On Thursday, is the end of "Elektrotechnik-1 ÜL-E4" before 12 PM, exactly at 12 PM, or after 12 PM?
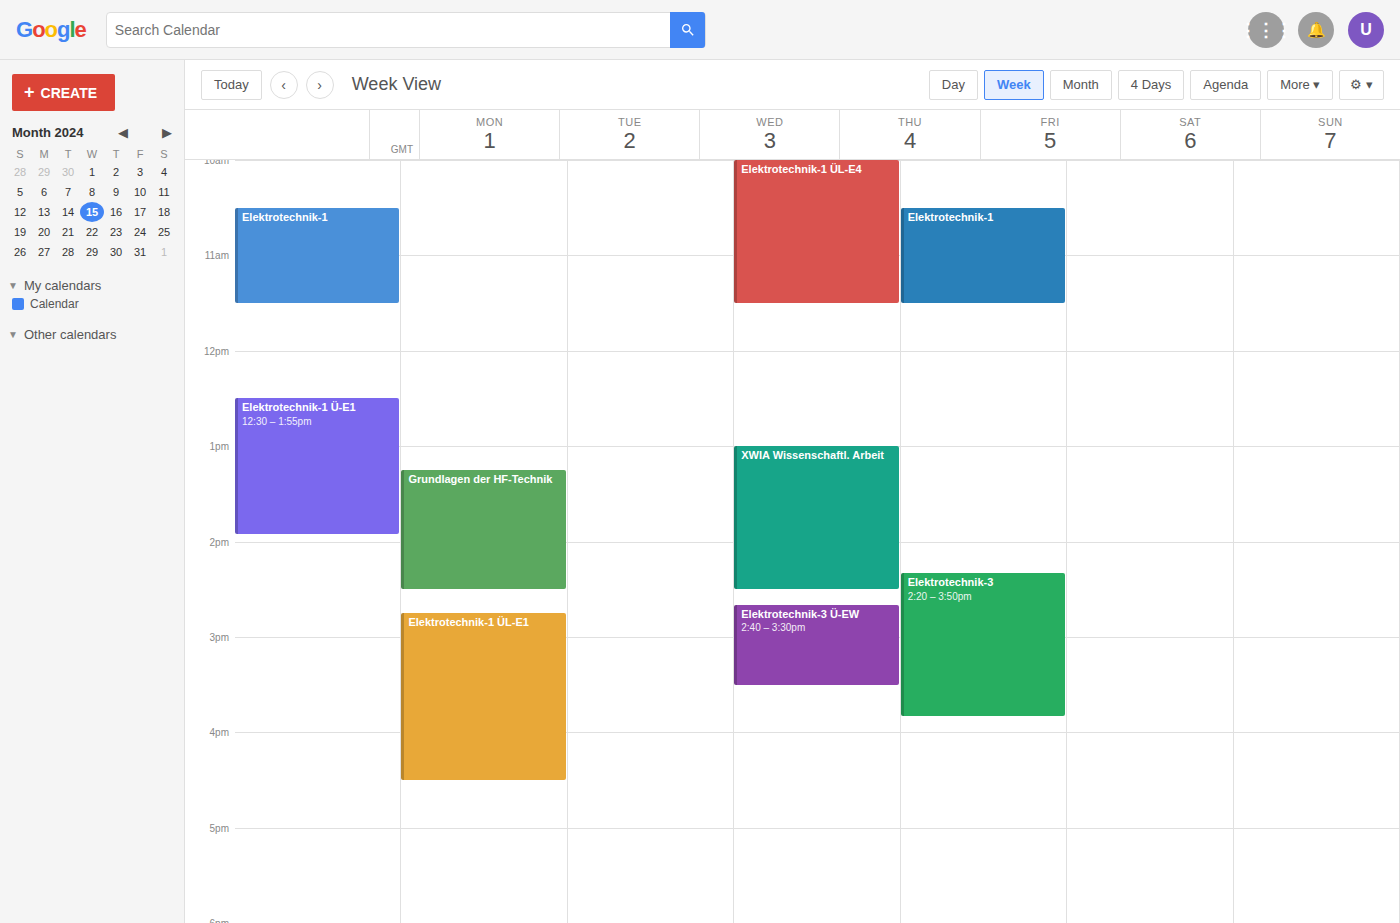
11:30 AM -- before 12 PM, 30 minutes above the 12 PM line.